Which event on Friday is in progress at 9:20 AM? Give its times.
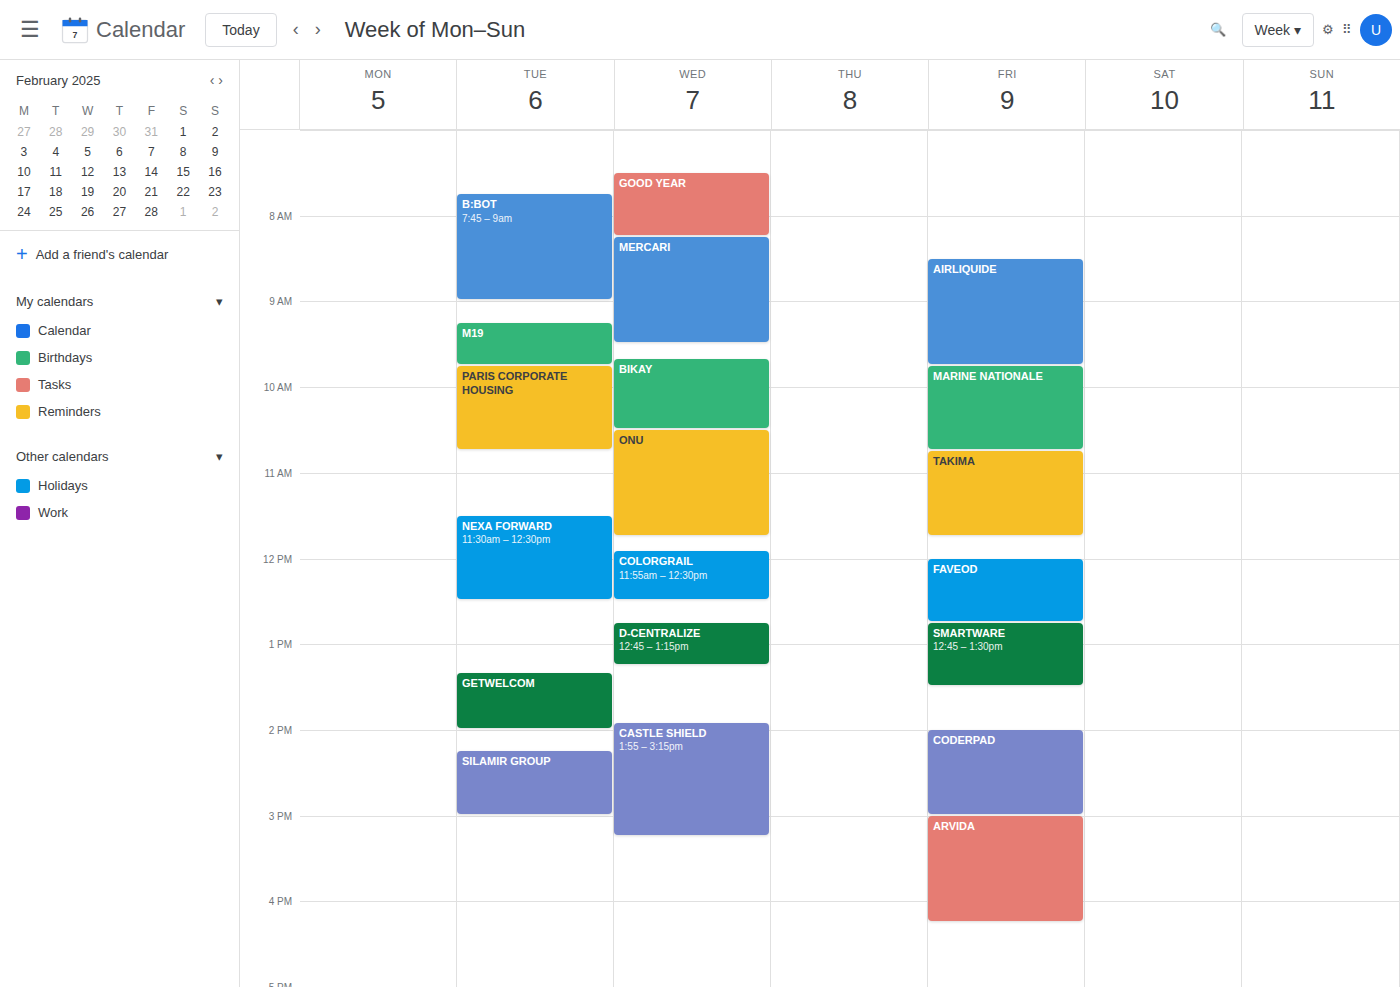
"AIRLIQUIDE", 8:30 AM to 9:45 AM